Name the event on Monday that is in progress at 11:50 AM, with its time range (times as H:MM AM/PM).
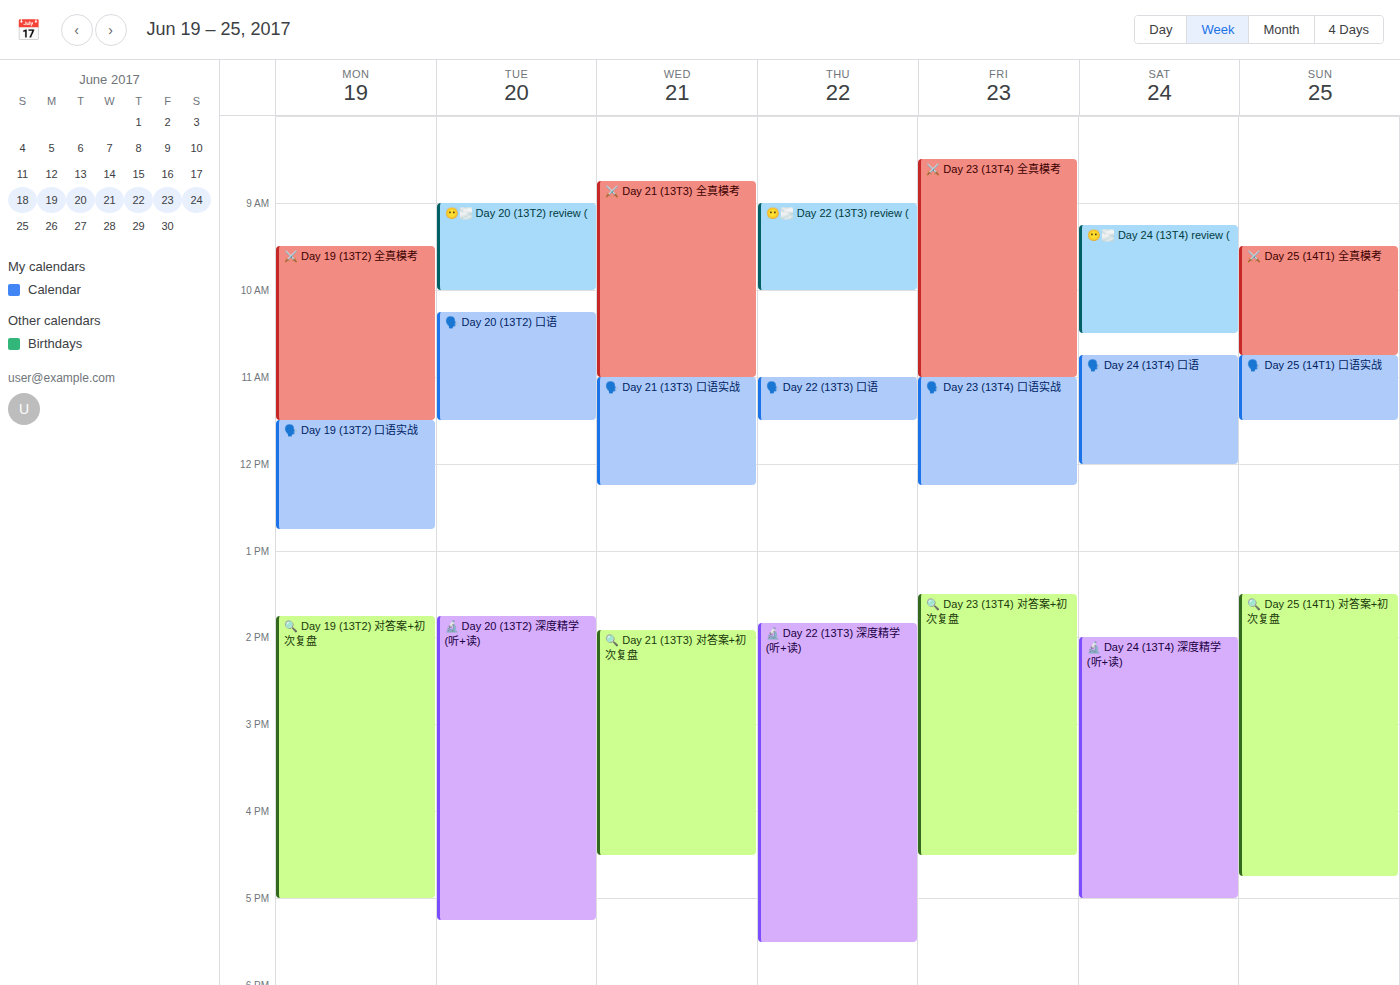
"🗣️ Day 19 (13T2) 口语实战", 11:30 AM to 12:45 PM